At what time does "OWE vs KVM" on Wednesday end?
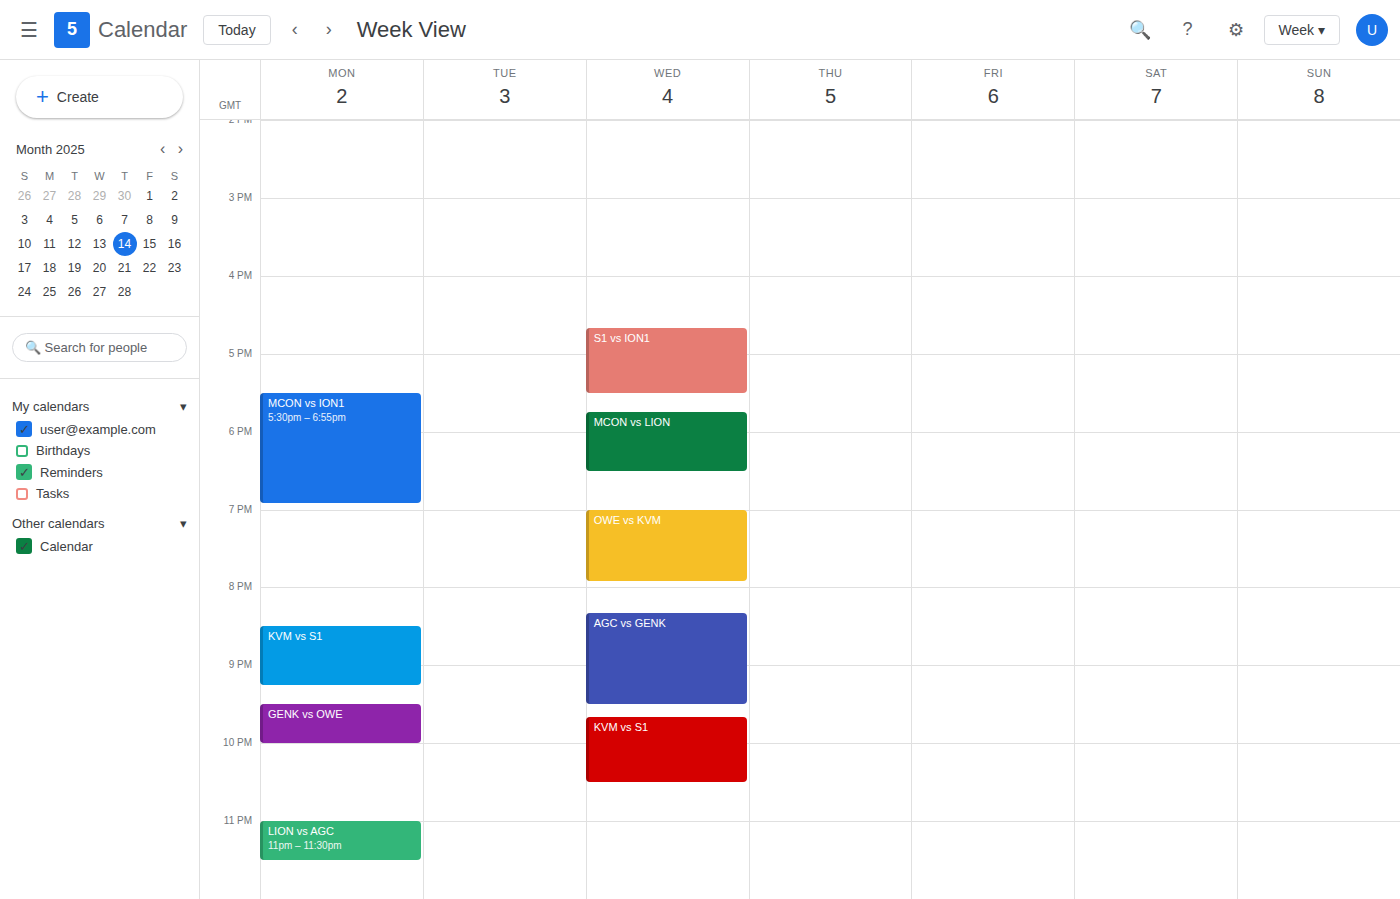
7:55 PM